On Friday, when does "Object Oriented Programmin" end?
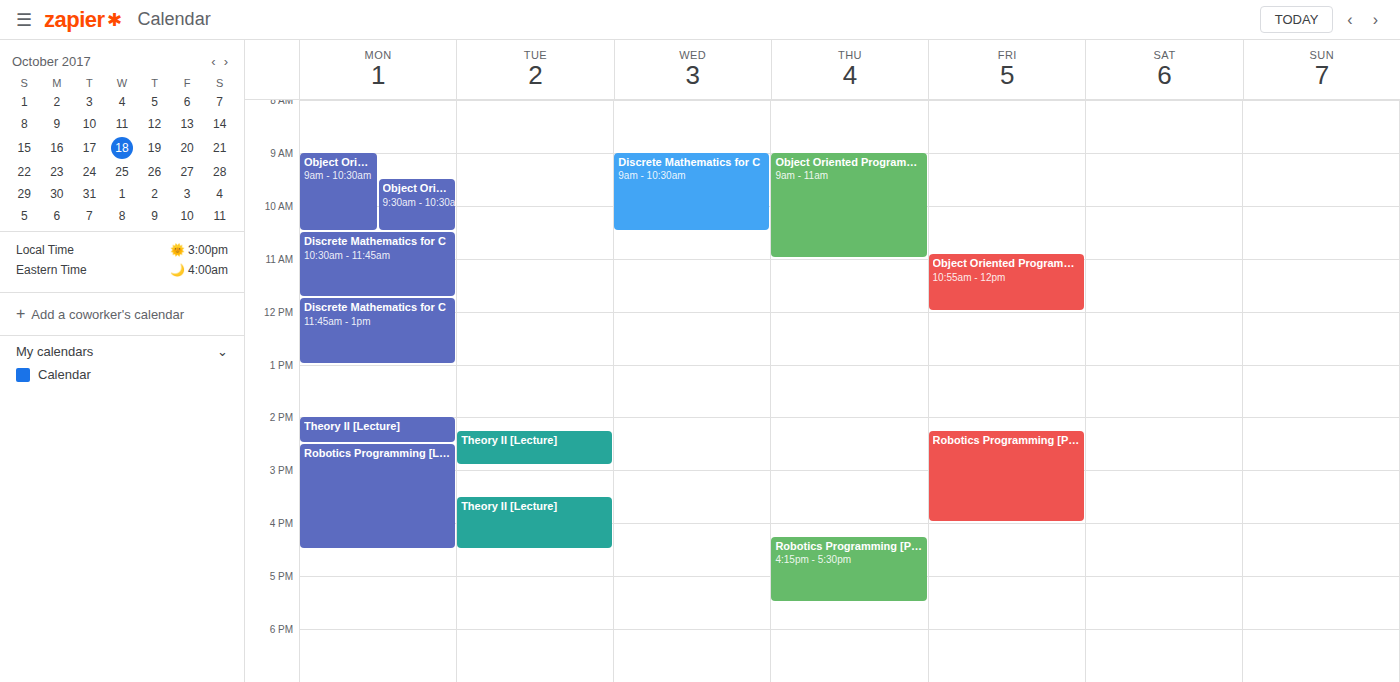
12:00 PM